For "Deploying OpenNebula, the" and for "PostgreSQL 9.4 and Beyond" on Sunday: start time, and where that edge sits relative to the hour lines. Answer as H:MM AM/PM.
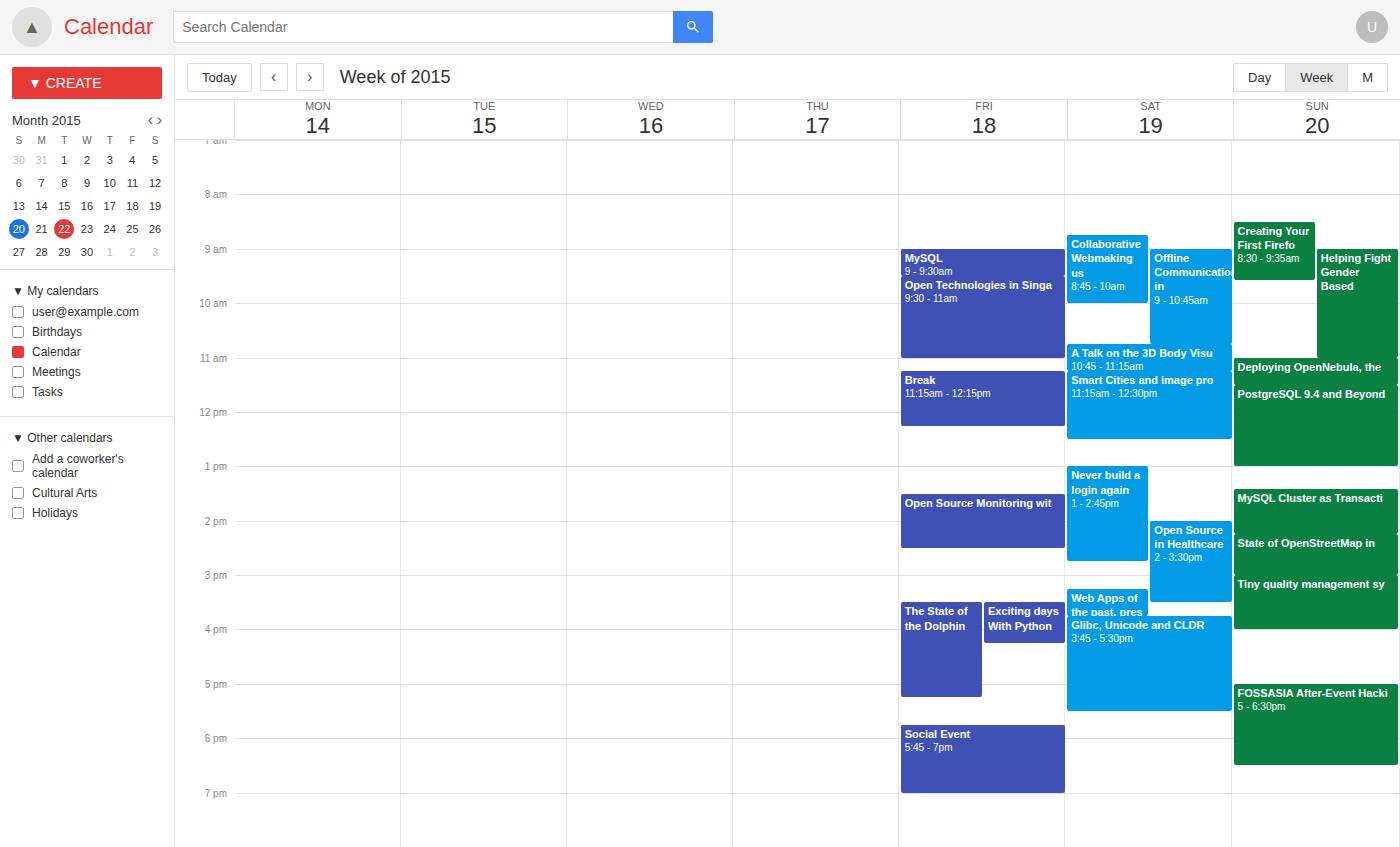
"Deploying OpenNebula, the": 11:00 AM, exactly on the 11 AM line. "PostgreSQL 9.4 and Beyond": 11:30 AM, halfway between the 11 AM and 12 PM lines.